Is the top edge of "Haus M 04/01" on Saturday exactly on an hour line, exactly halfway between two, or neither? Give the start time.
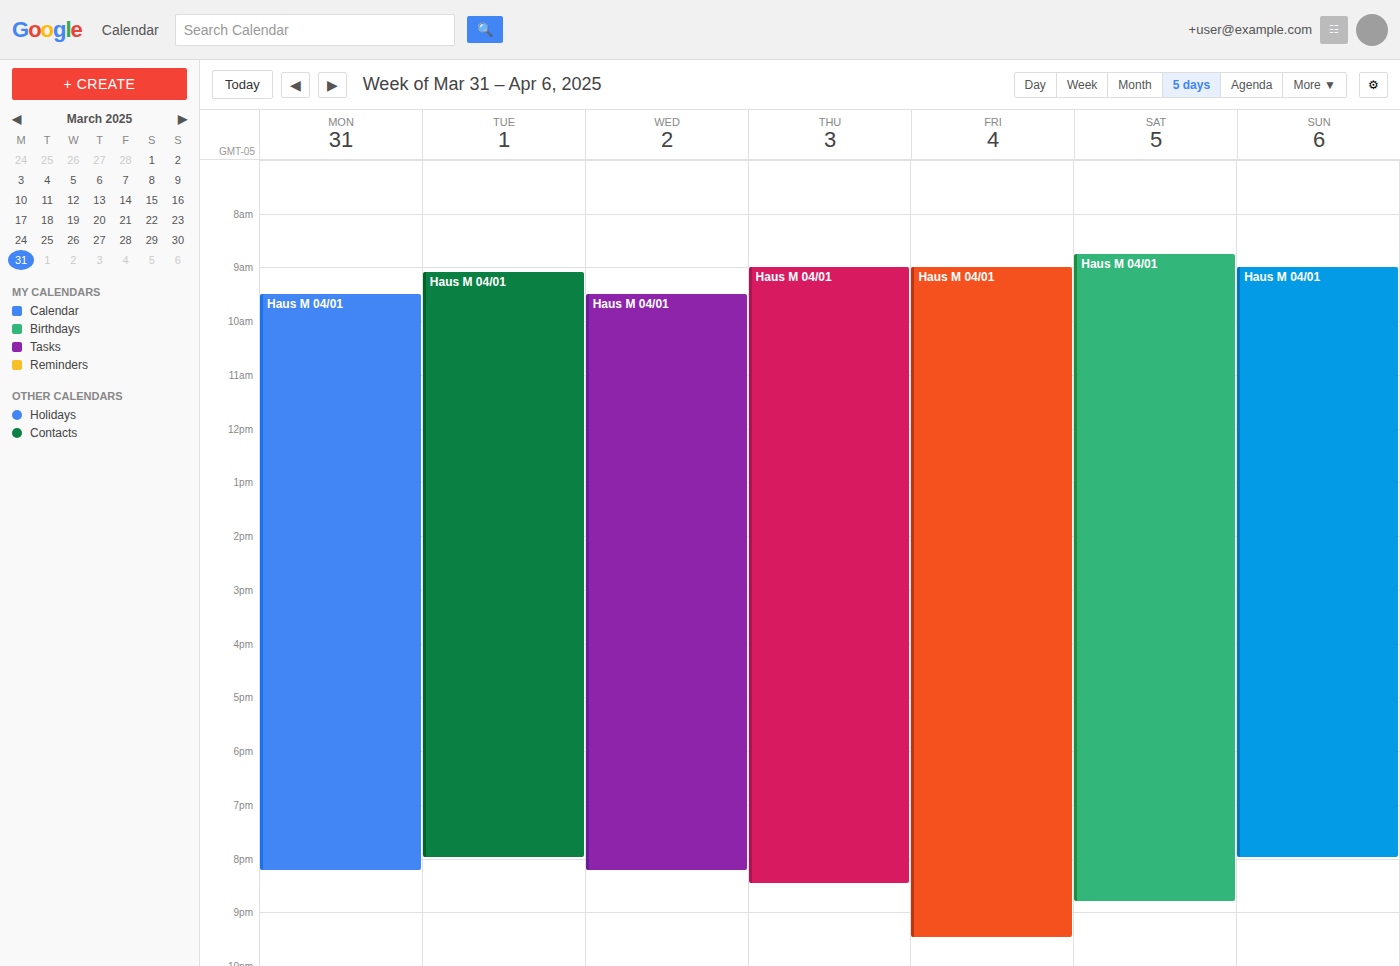
8:45 AM -- neither: three quarters of the way from the 8 AM line to the 9 AM line.